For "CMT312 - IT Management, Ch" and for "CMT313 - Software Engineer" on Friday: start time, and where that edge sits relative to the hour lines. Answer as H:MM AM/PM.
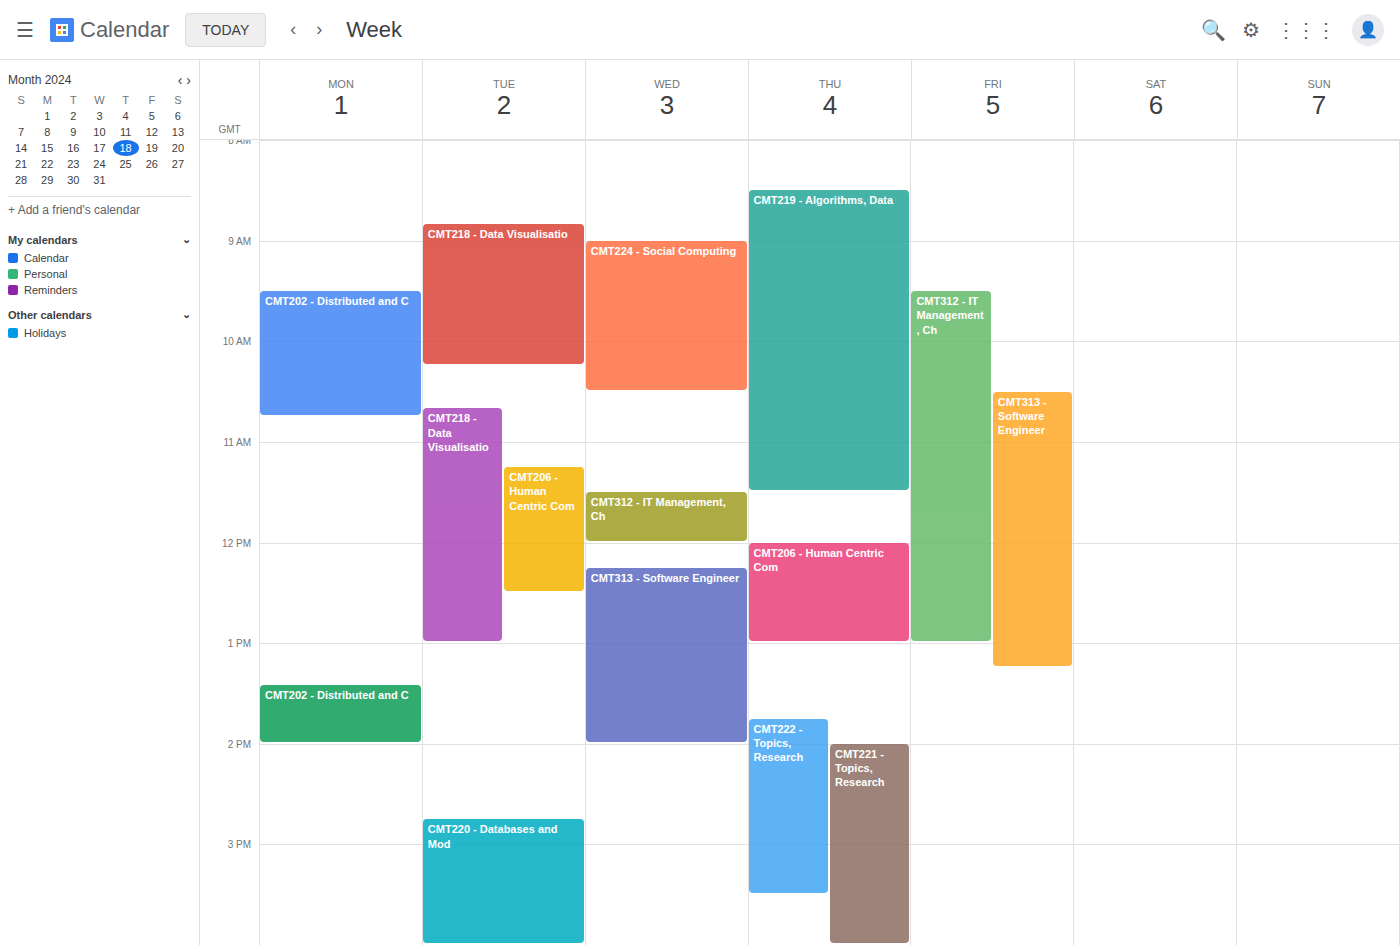
"CMT312 - IT Management, Ch": 9:30 AM, halfway between the 9 AM and 10 AM lines. "CMT313 - Software Engineer": 10:30 AM, halfway between the 10 AM and 11 AM lines.